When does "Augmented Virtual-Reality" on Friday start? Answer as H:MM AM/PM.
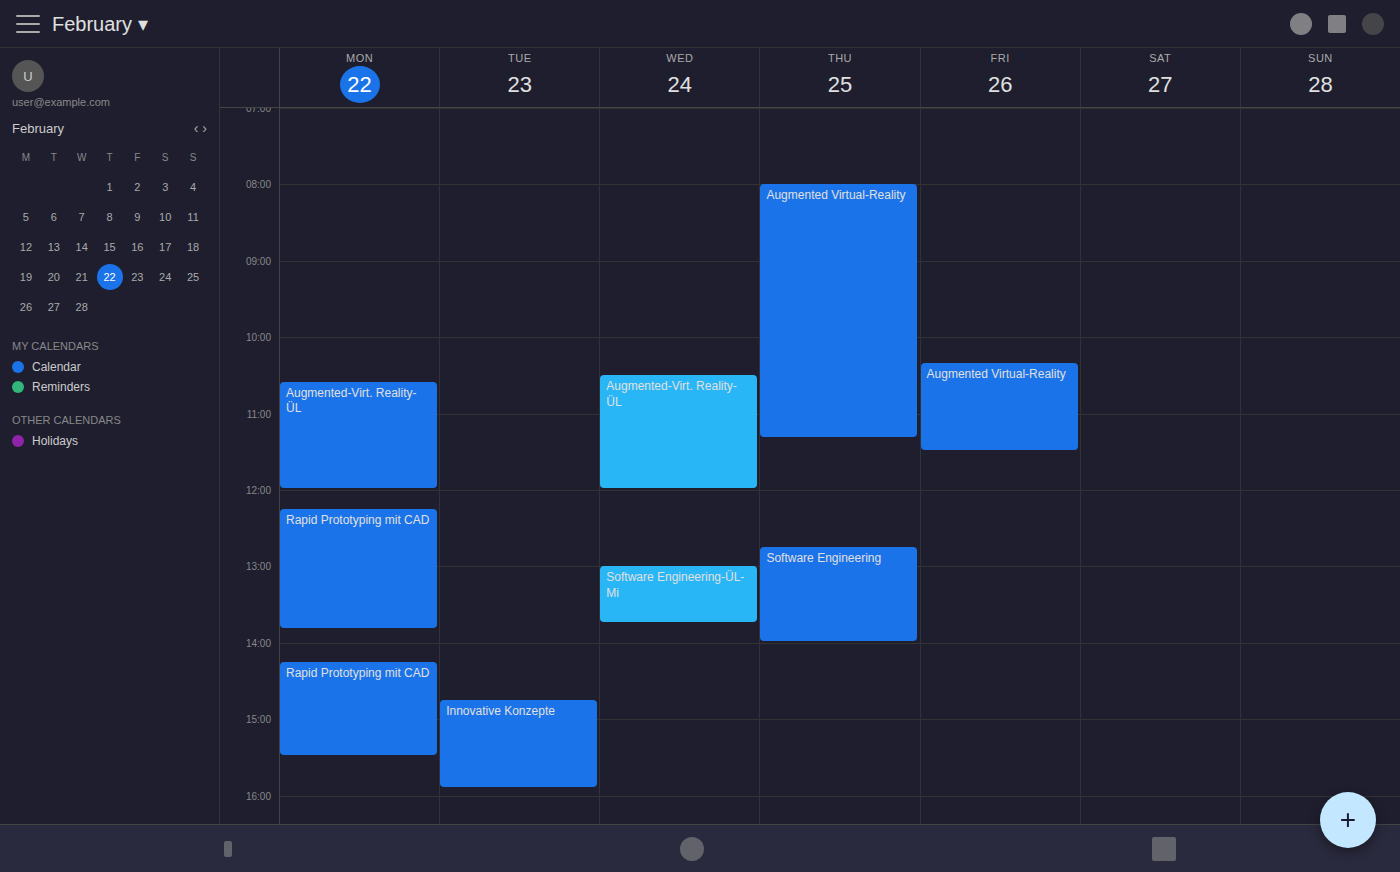
10:20 AM